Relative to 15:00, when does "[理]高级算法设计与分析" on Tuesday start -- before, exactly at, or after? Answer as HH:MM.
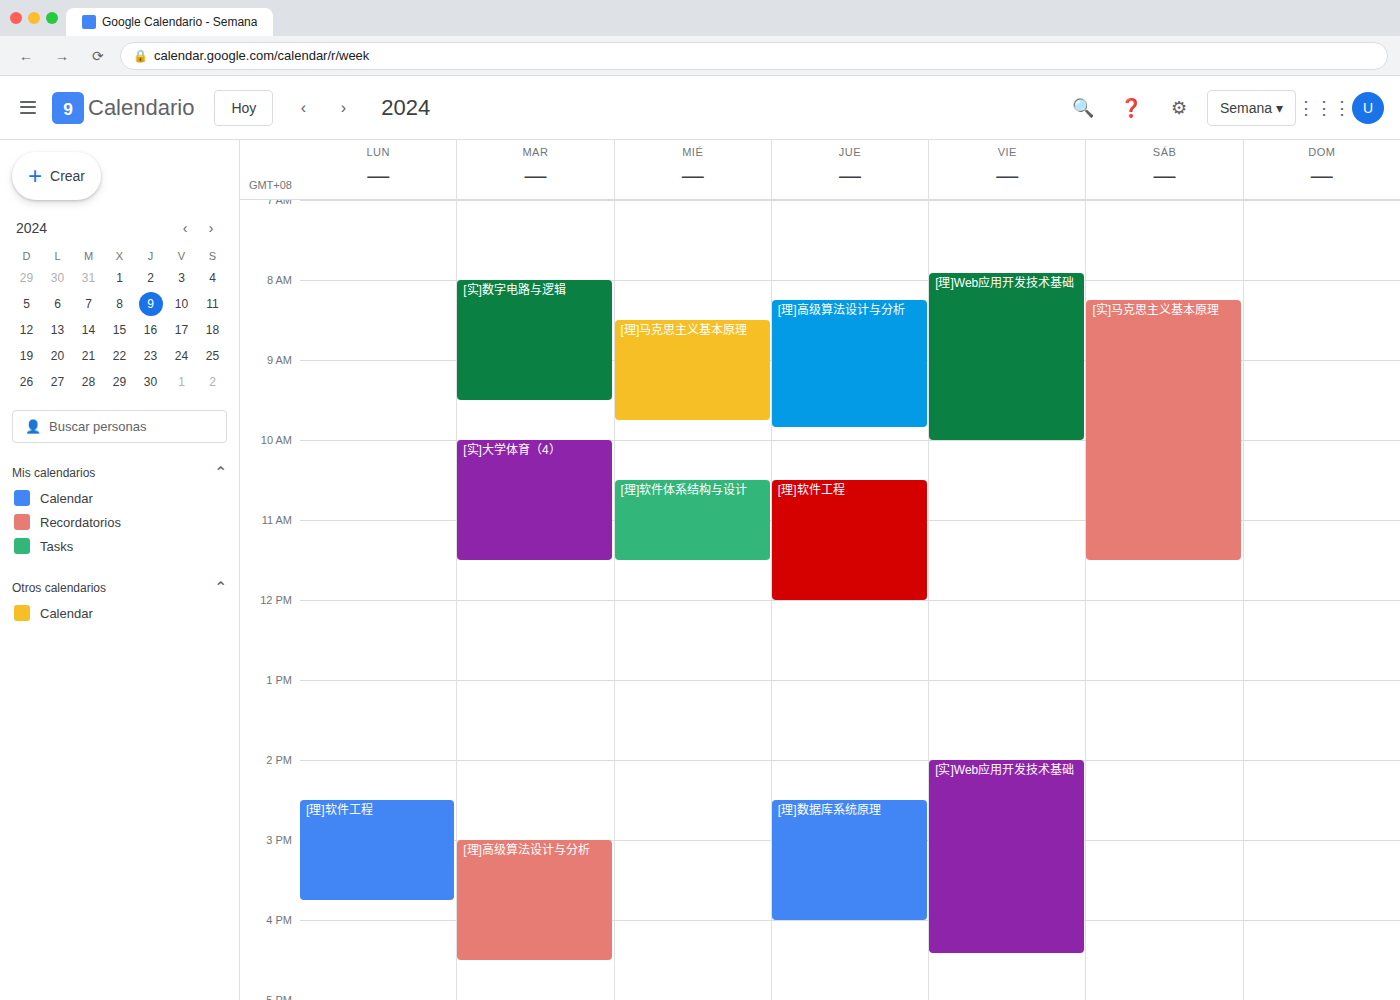
15:00 -- exactly at 15:00, on the 15:00 line.